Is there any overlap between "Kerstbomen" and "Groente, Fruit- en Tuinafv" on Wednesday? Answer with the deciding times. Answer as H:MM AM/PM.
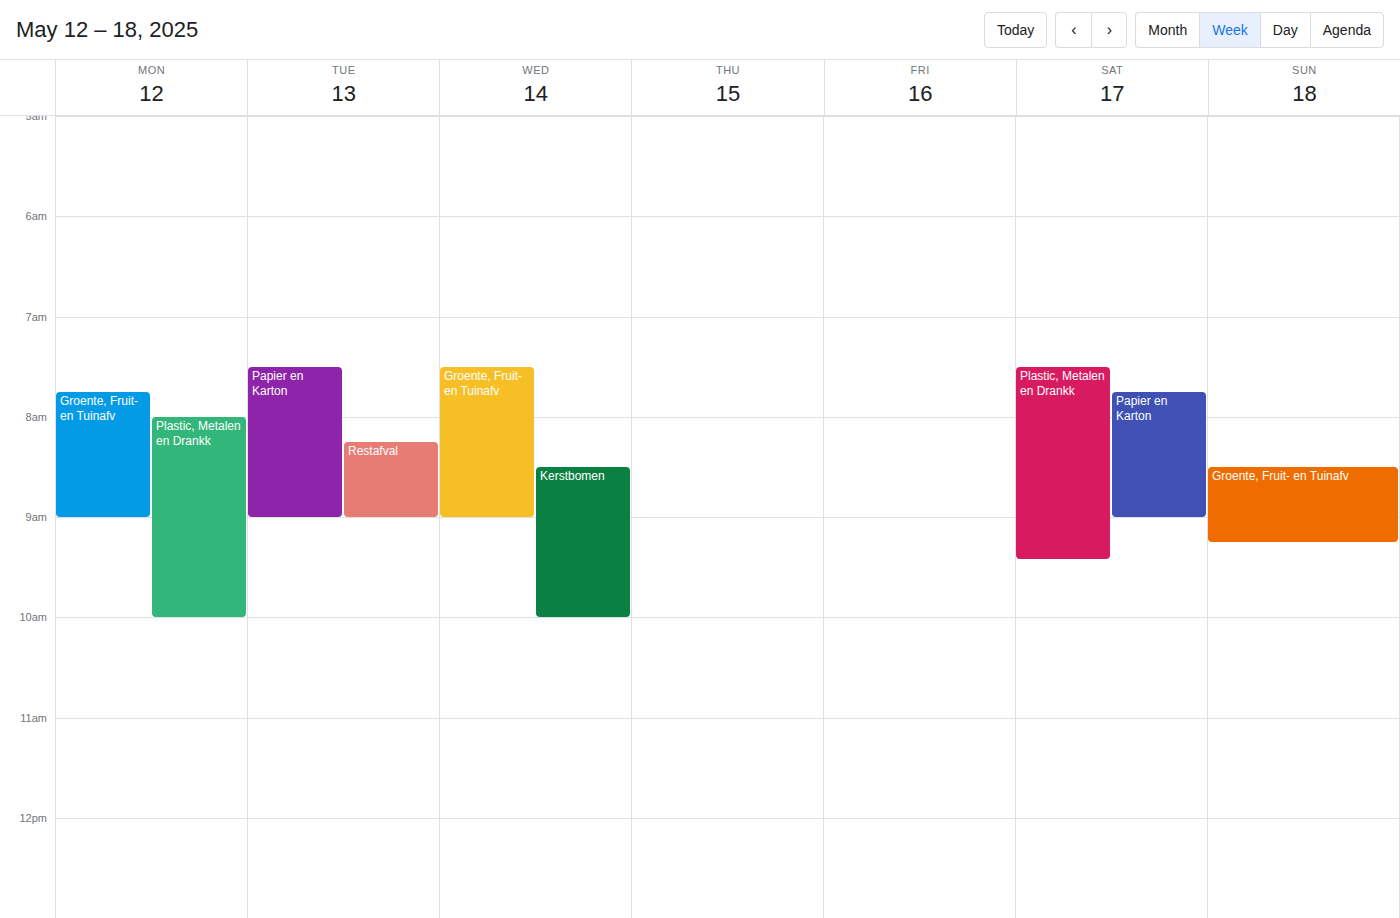
"Kerstbomen" starts at 8:30 AM, before "Groente, Fruit- en Tuinafv" ends at 9:00 AM -- they overlap.